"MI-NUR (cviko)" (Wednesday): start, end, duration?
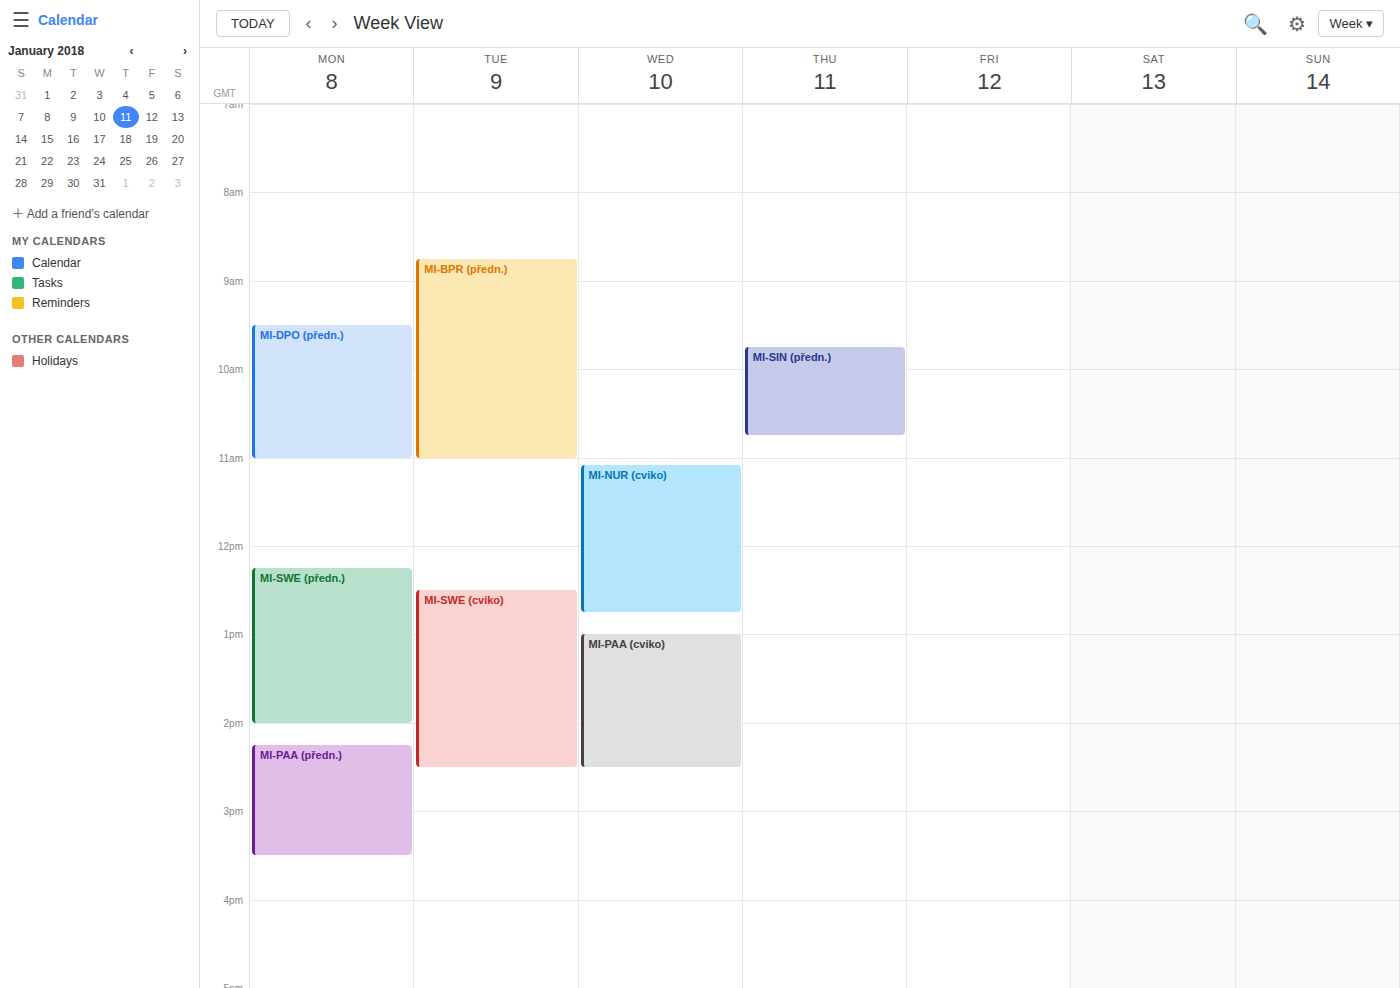
11:05 AM to 12:45 PM, 1 hour 40 minutes